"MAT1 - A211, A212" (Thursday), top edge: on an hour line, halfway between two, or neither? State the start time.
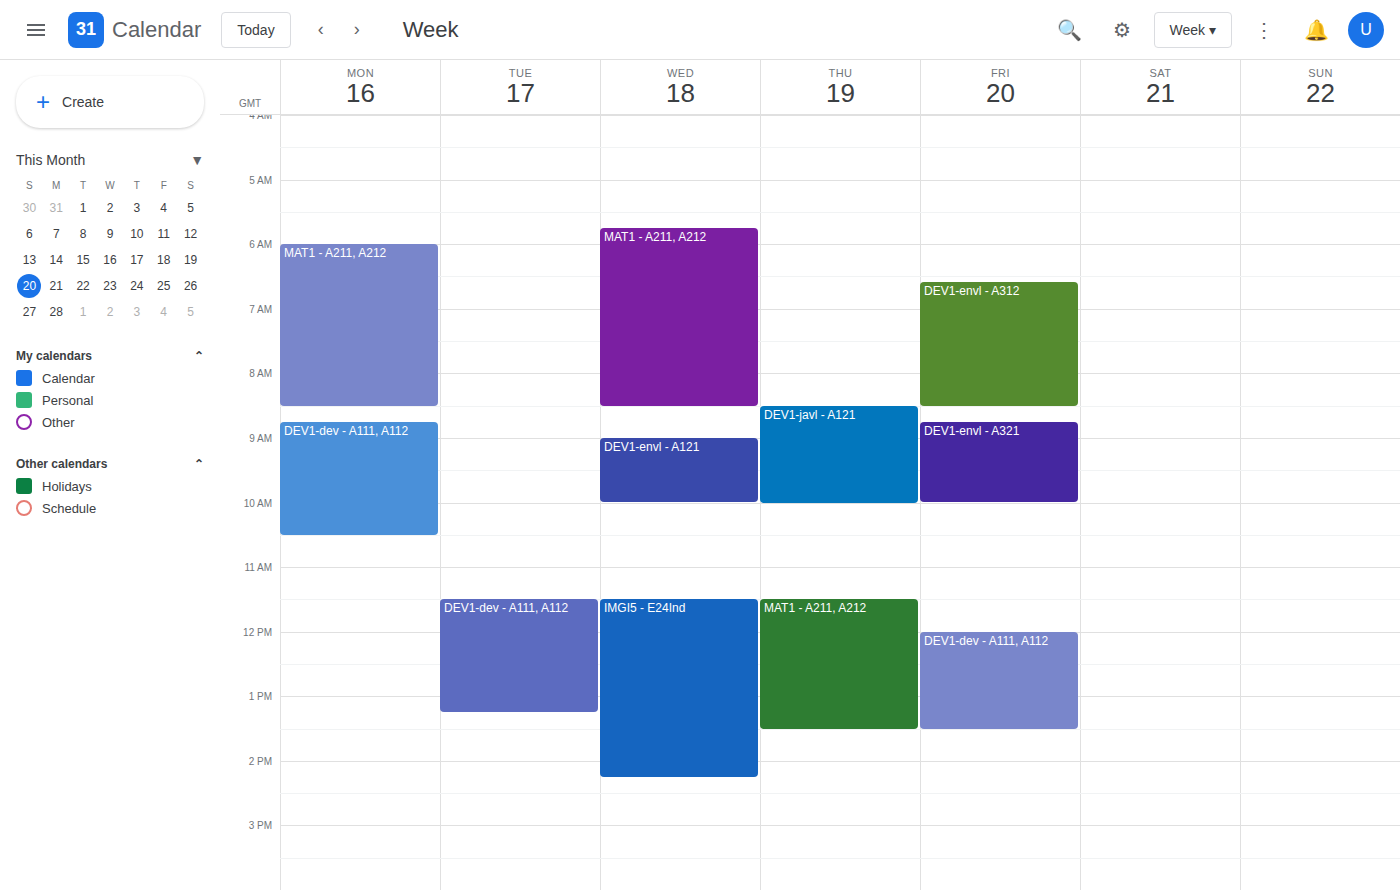
11:30 AM -- halfway between the 11 AM and 12 PM lines.